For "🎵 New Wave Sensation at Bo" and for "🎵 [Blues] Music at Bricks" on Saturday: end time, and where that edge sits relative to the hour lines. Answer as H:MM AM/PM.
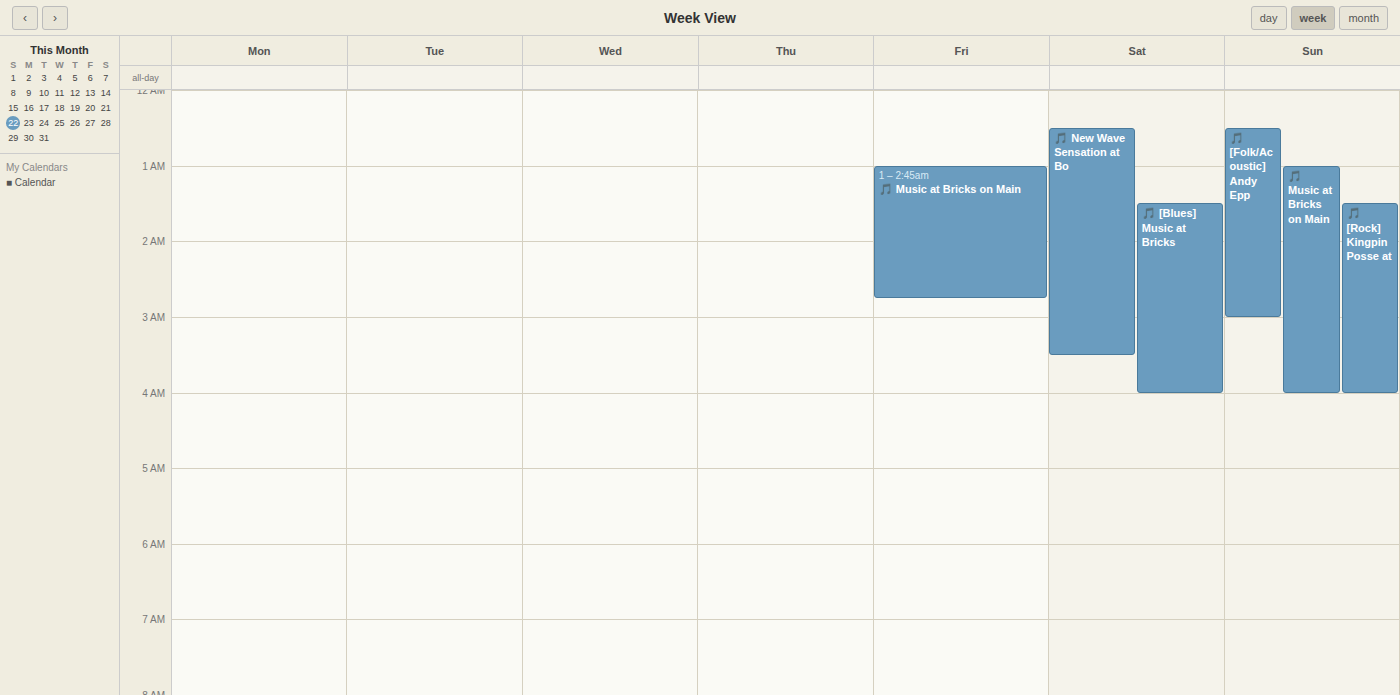
"🎵 New Wave Sensation at Bo": 3:30 AM, halfway between the 3 AM and 4 AM lines. "🎵 [Blues] Music at Bricks": 4:00 AM, exactly on the 4 AM line.